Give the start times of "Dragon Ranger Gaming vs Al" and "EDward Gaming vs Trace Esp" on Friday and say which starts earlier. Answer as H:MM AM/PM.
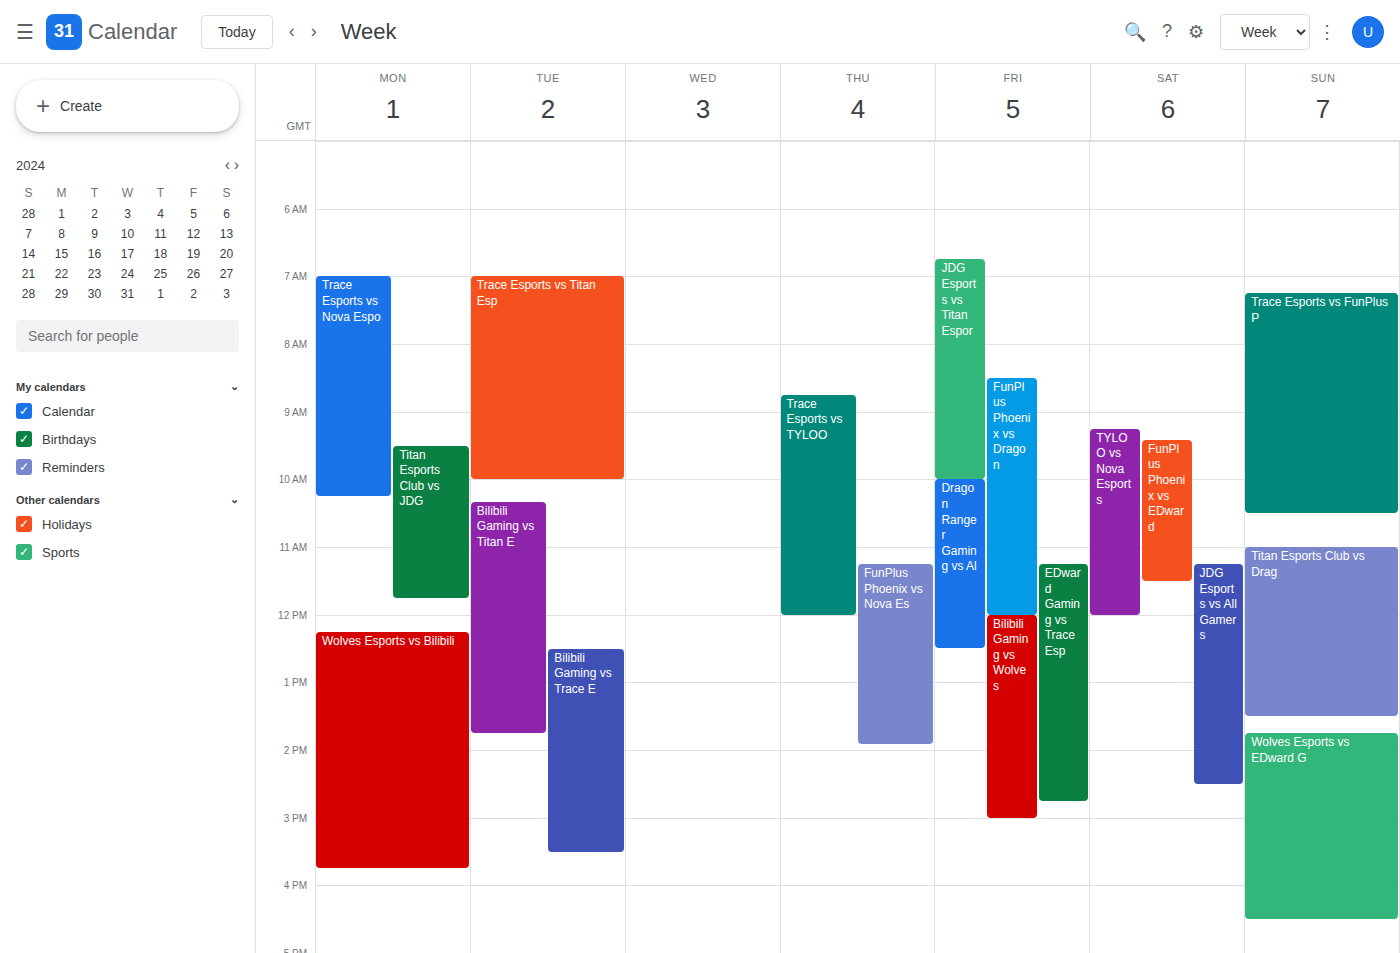
"Dragon Ranger Gaming vs Al" 10:00 AM; "EDward Gaming vs Trace Esp" 11:15 AM.